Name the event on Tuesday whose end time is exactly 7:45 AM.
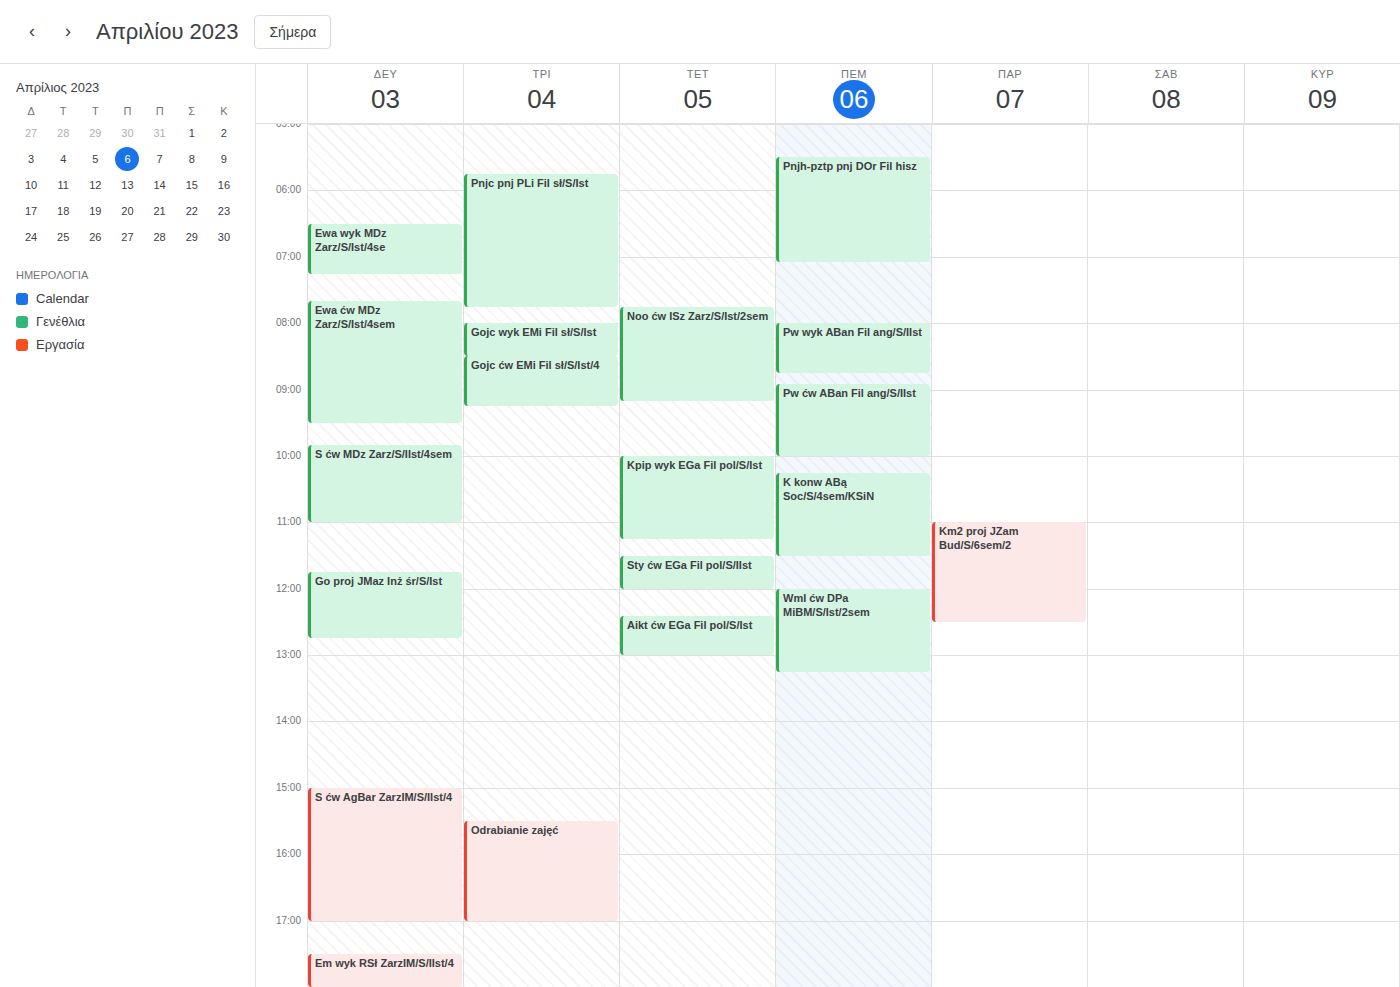
"Pnjc pnj PLi Fil sł/S/Ist"